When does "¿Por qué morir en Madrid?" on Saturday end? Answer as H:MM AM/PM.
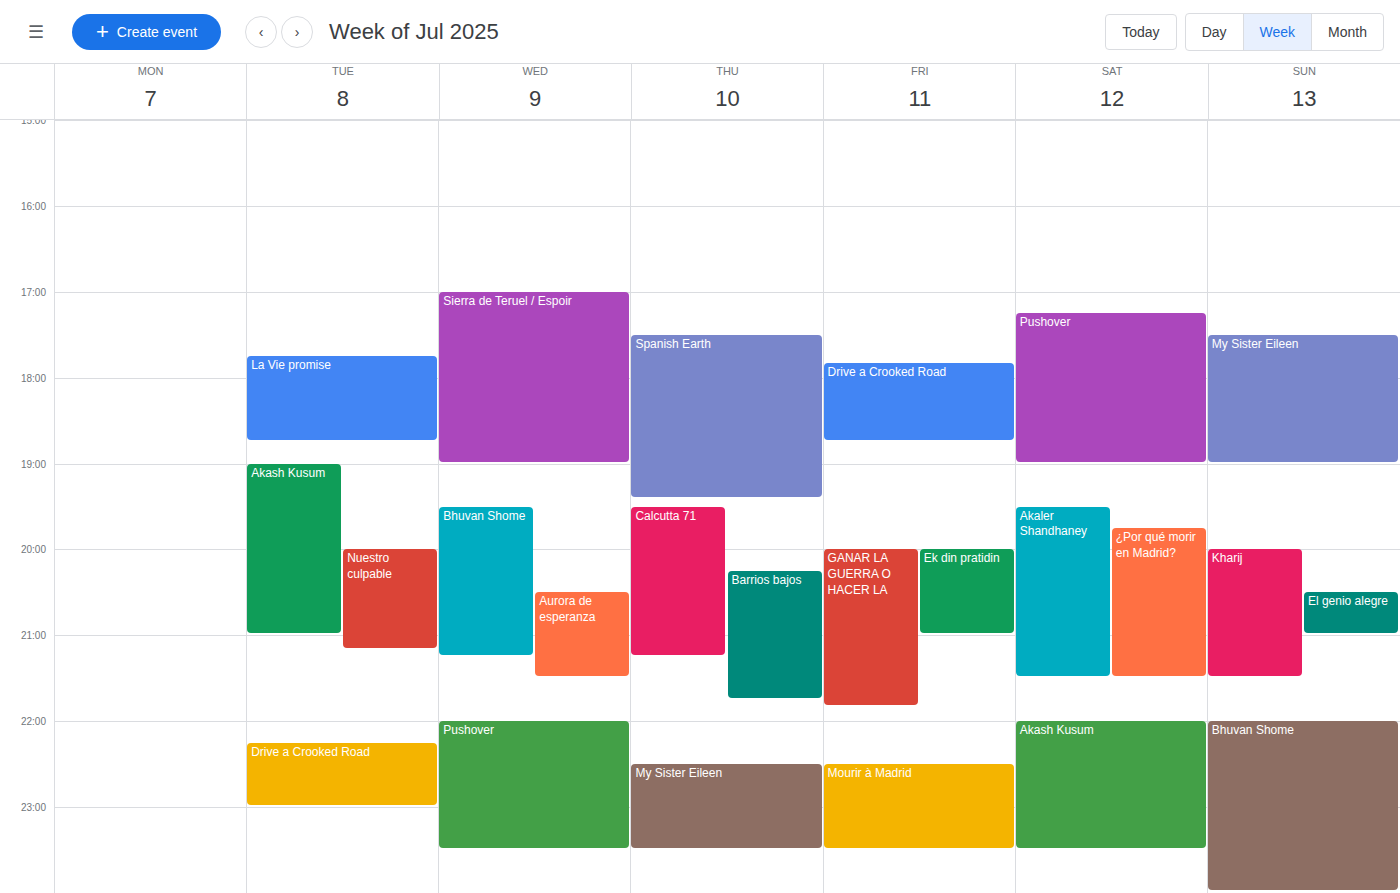
9:30 PM